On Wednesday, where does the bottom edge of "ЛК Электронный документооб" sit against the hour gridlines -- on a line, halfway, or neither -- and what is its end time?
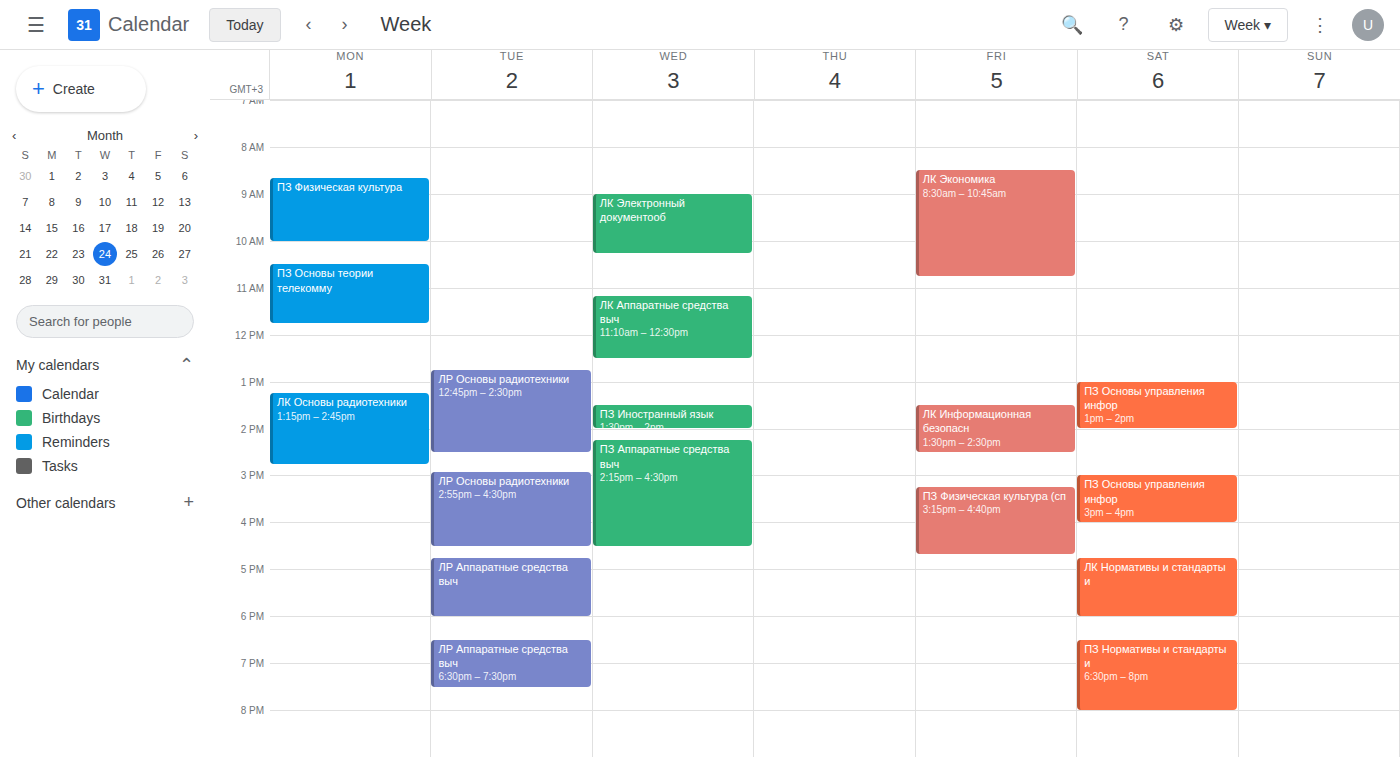
10:15 AM -- neither: a quarter of the way from the 10 AM line to the 11 AM line.